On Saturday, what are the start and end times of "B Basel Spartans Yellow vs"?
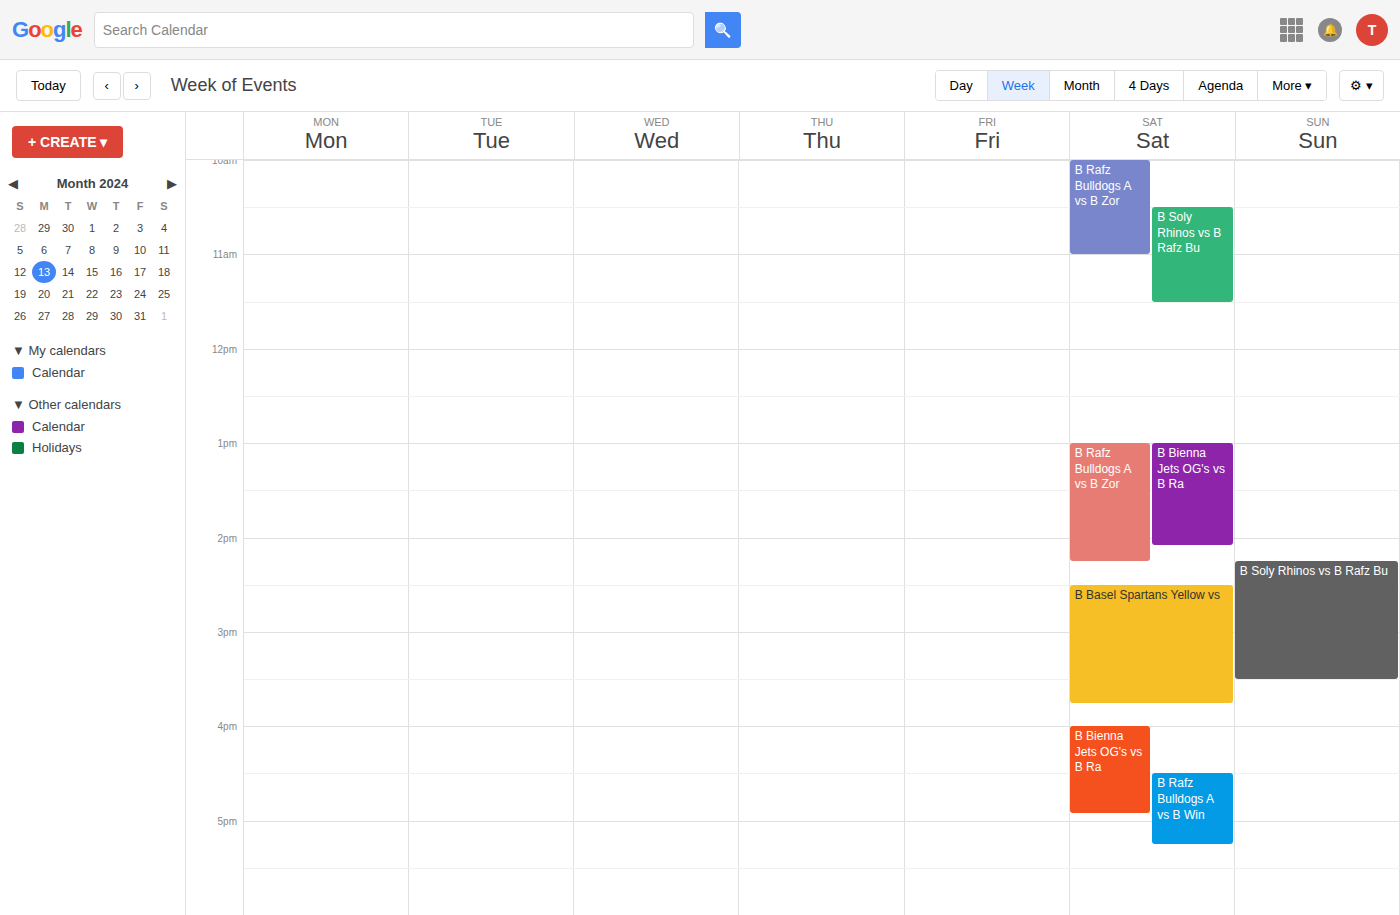
2:30 PM to 3:45 PM